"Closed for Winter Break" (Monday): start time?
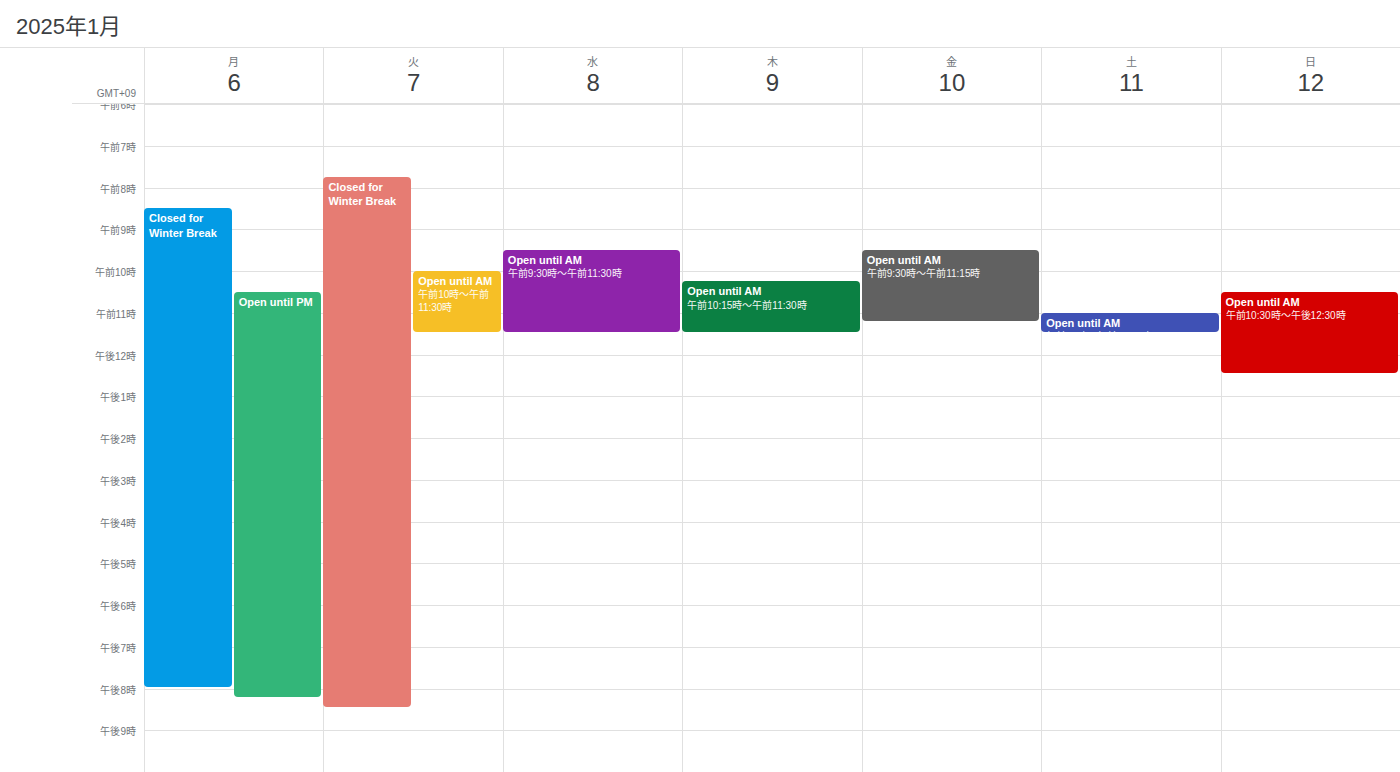
8:30 AM